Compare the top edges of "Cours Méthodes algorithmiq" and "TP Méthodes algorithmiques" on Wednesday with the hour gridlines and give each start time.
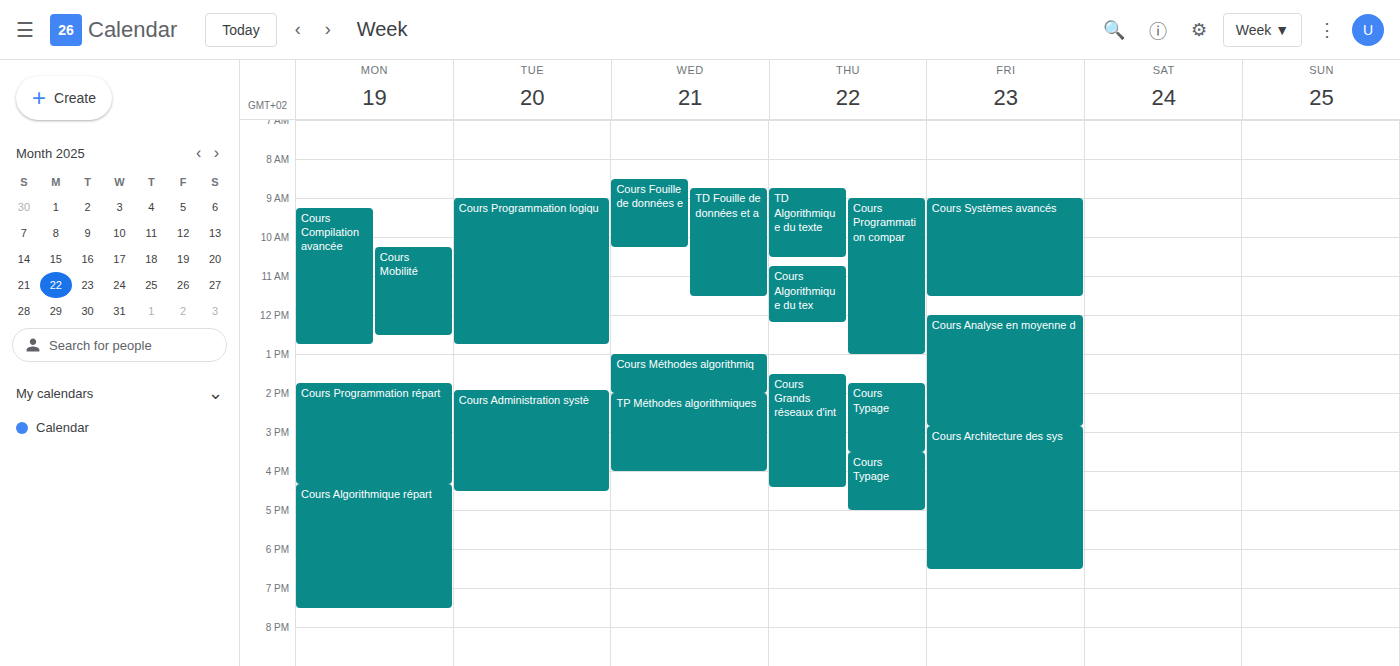
"Cours Méthodes algorithmiq": 1:00 PM, exactly on the 1 PM line. "TP Méthodes algorithmiques": 2:00 PM, exactly on the 2 PM line.